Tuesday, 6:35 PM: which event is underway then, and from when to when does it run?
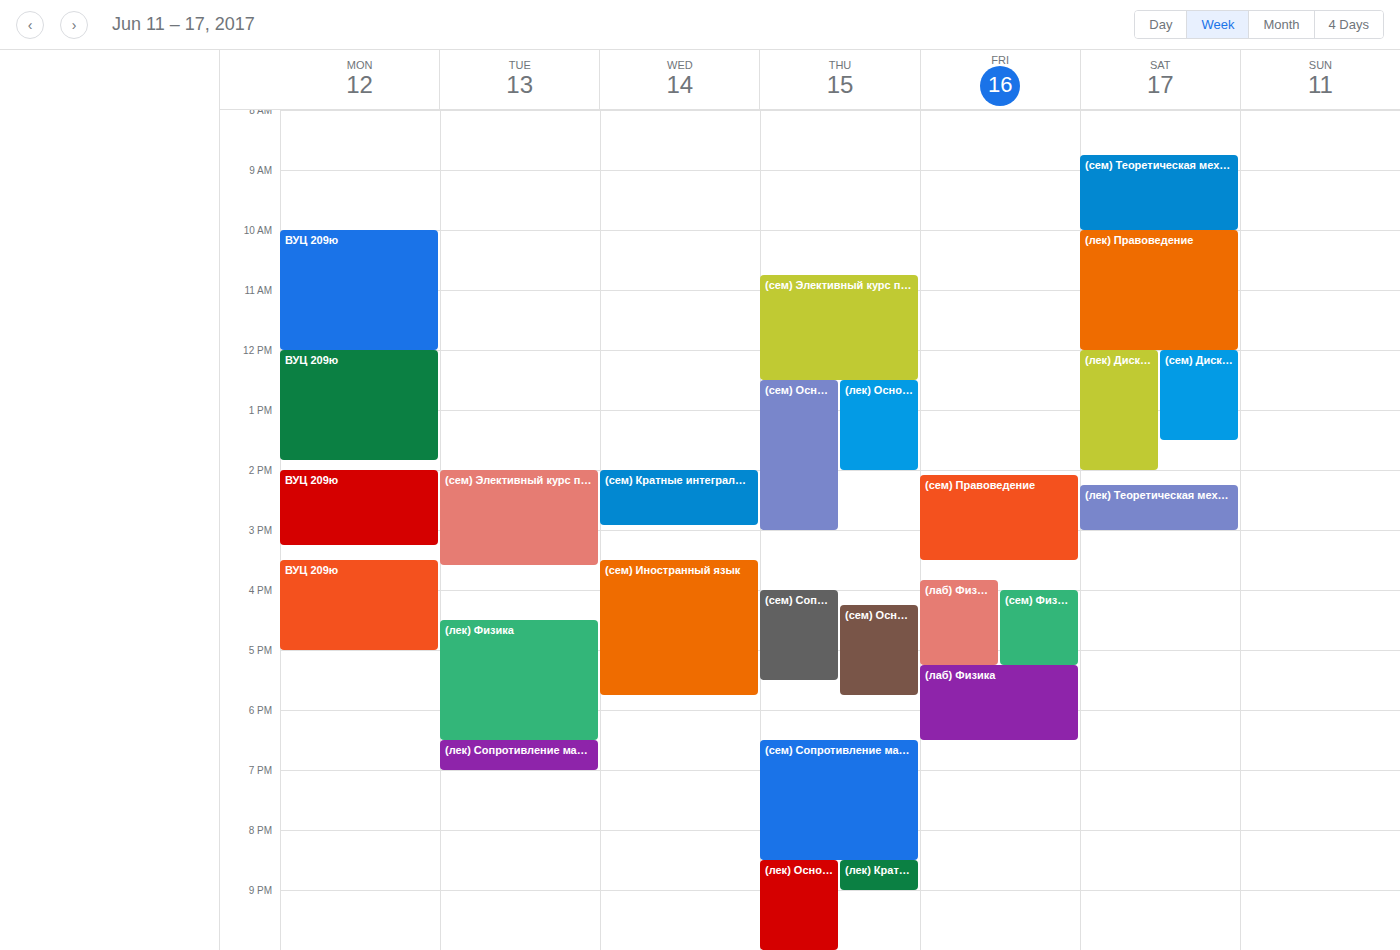
"(лек) Сопротивление матери", 6:30 PM to 7:00 PM